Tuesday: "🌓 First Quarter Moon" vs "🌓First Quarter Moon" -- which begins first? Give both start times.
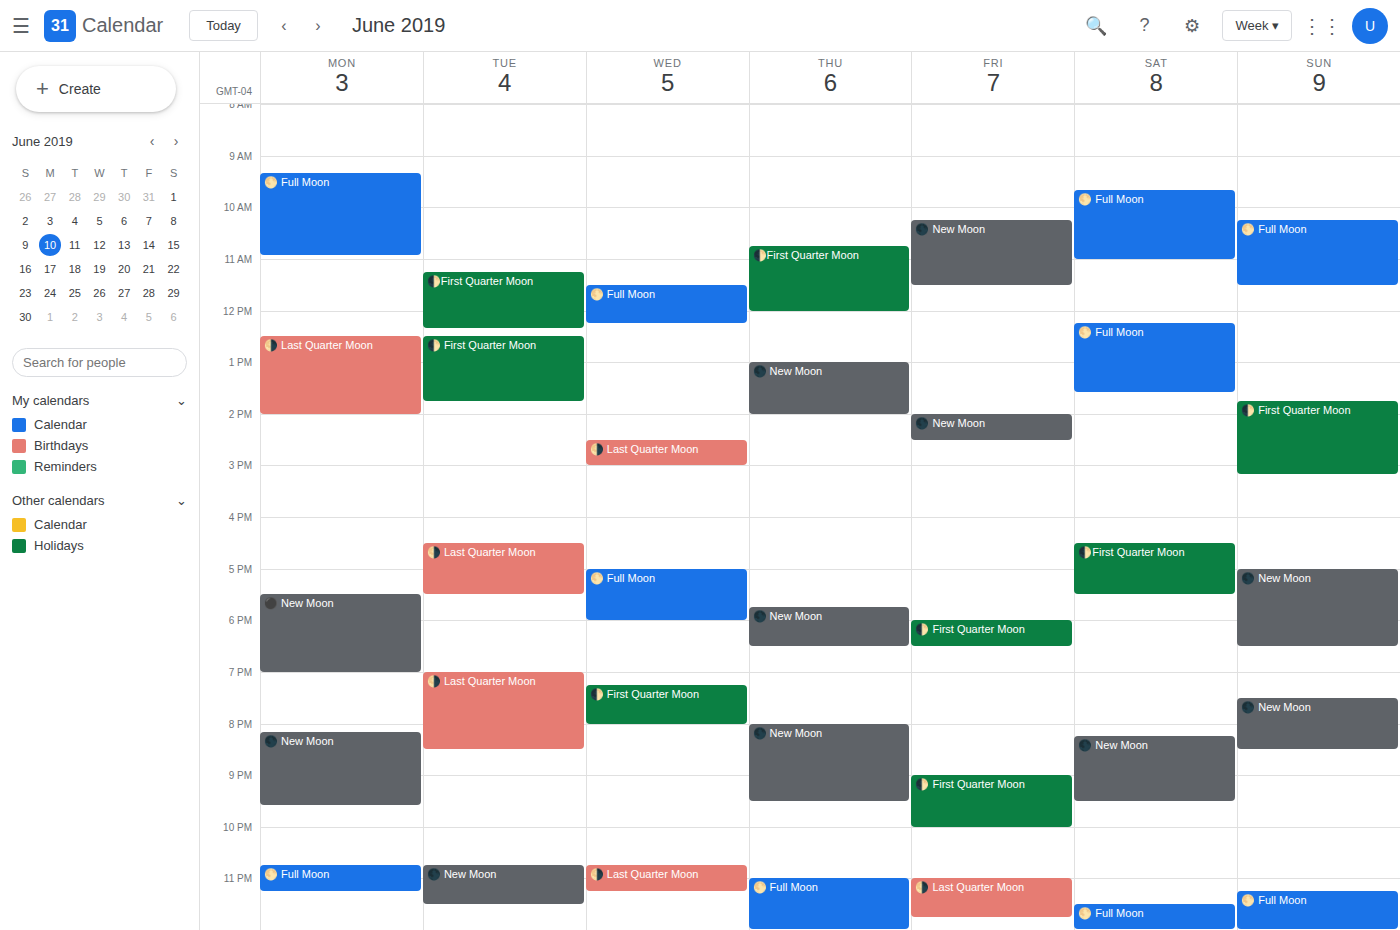
"🌓First Quarter Moon" 11:15 AM; "🌓 First Quarter Moon" 12:30 PM.